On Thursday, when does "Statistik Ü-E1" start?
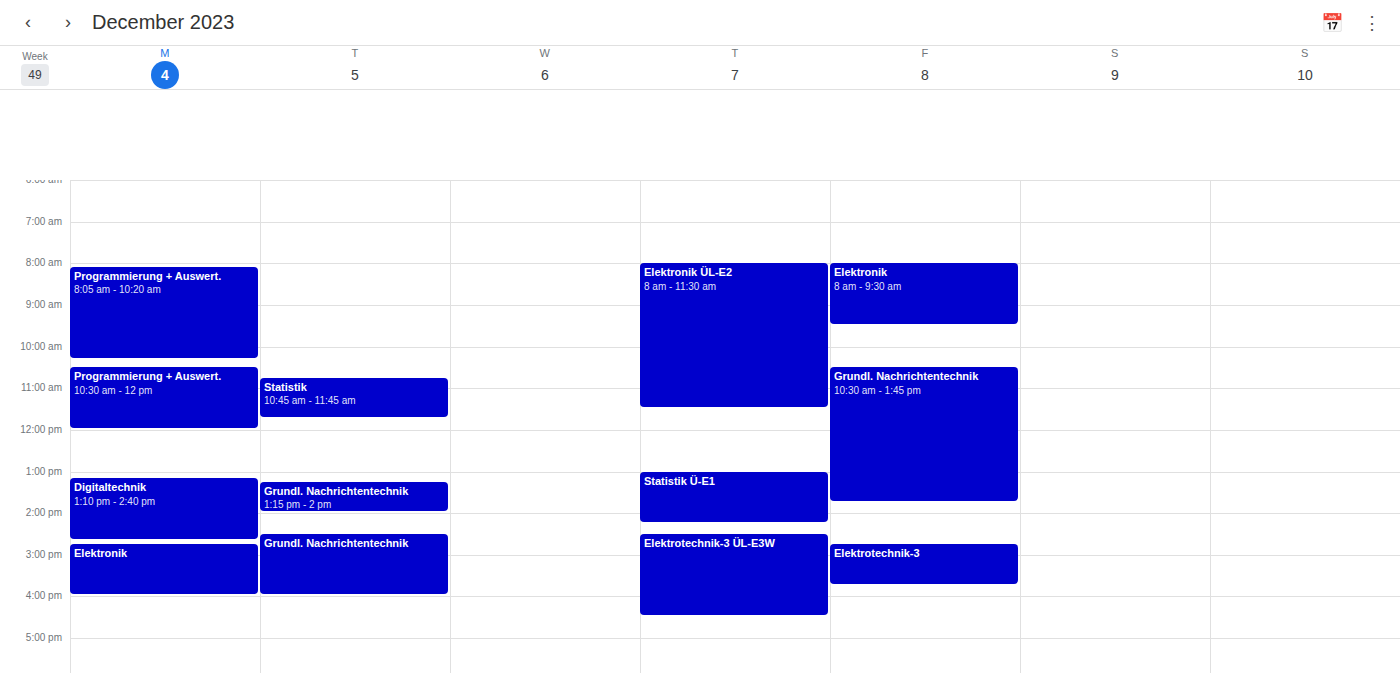
1:00 PM